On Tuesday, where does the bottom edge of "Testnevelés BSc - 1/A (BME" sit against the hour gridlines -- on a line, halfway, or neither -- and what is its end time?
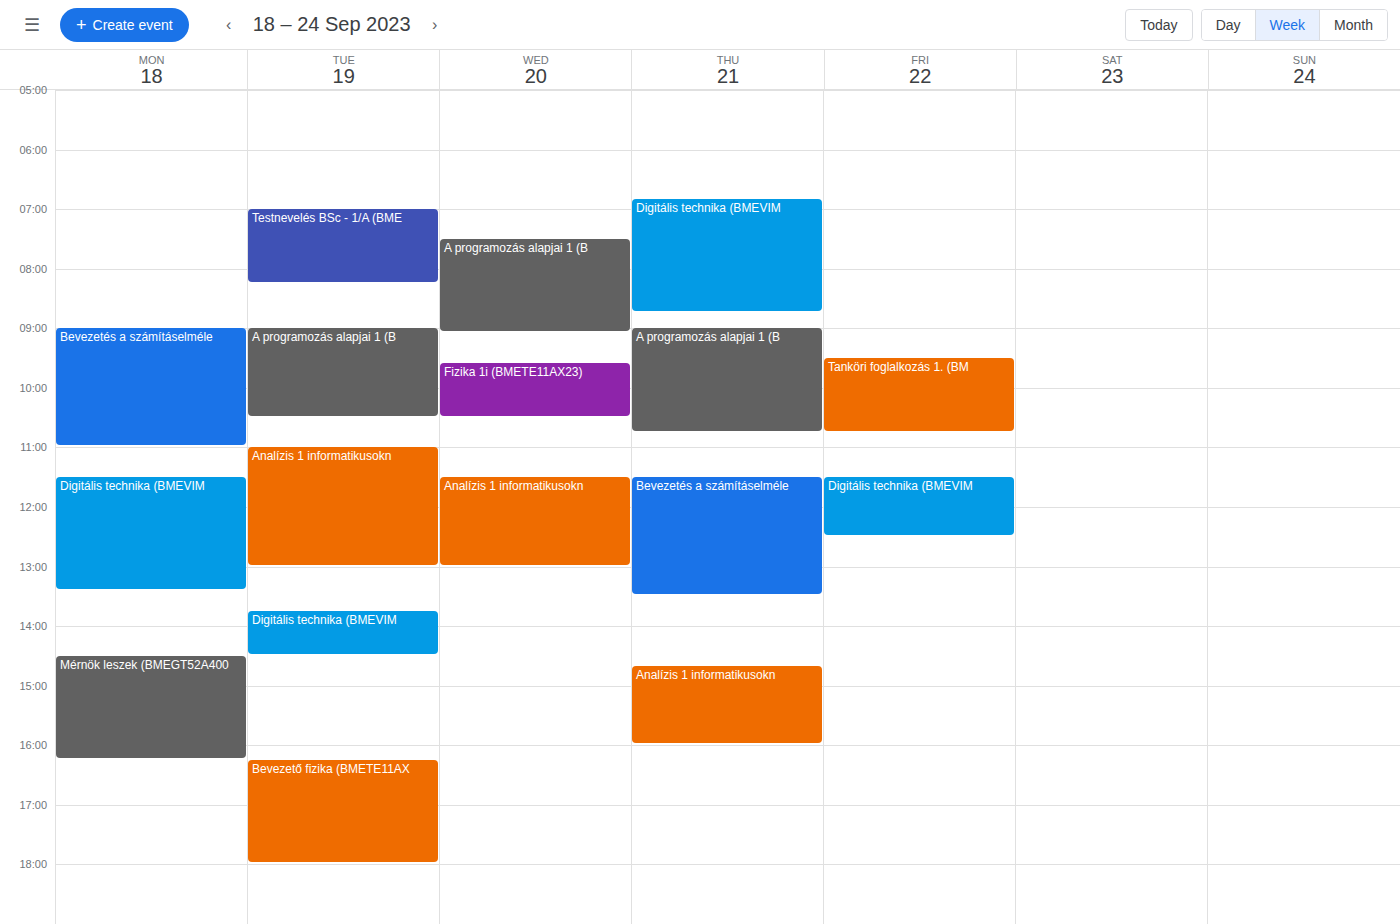
8:15 AM -- neither: a quarter of the way from the 8 AM line to the 9 AM line.